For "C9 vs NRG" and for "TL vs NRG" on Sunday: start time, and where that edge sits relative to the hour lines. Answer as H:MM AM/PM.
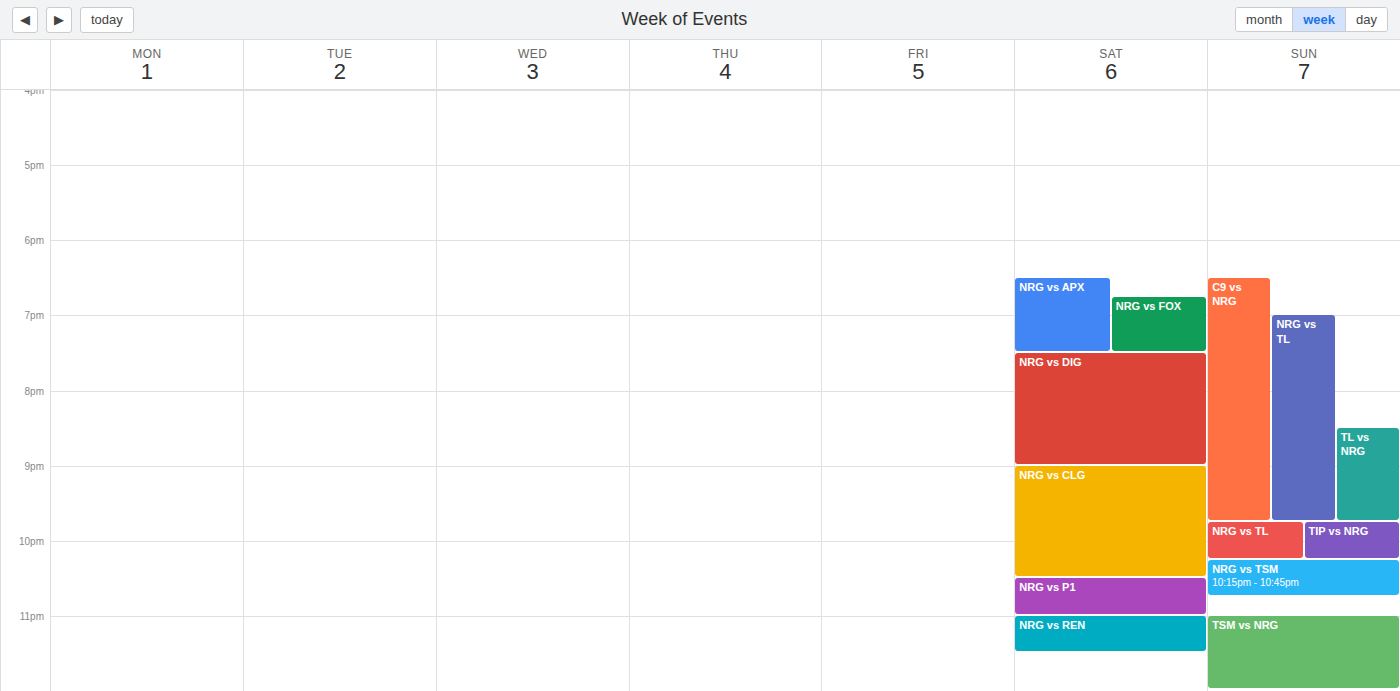
"C9 vs NRG": 6:30 PM, halfway between the 6 PM and 7 PM lines. "TL vs NRG": 8:30 PM, halfway between the 8 PM and 9 PM lines.